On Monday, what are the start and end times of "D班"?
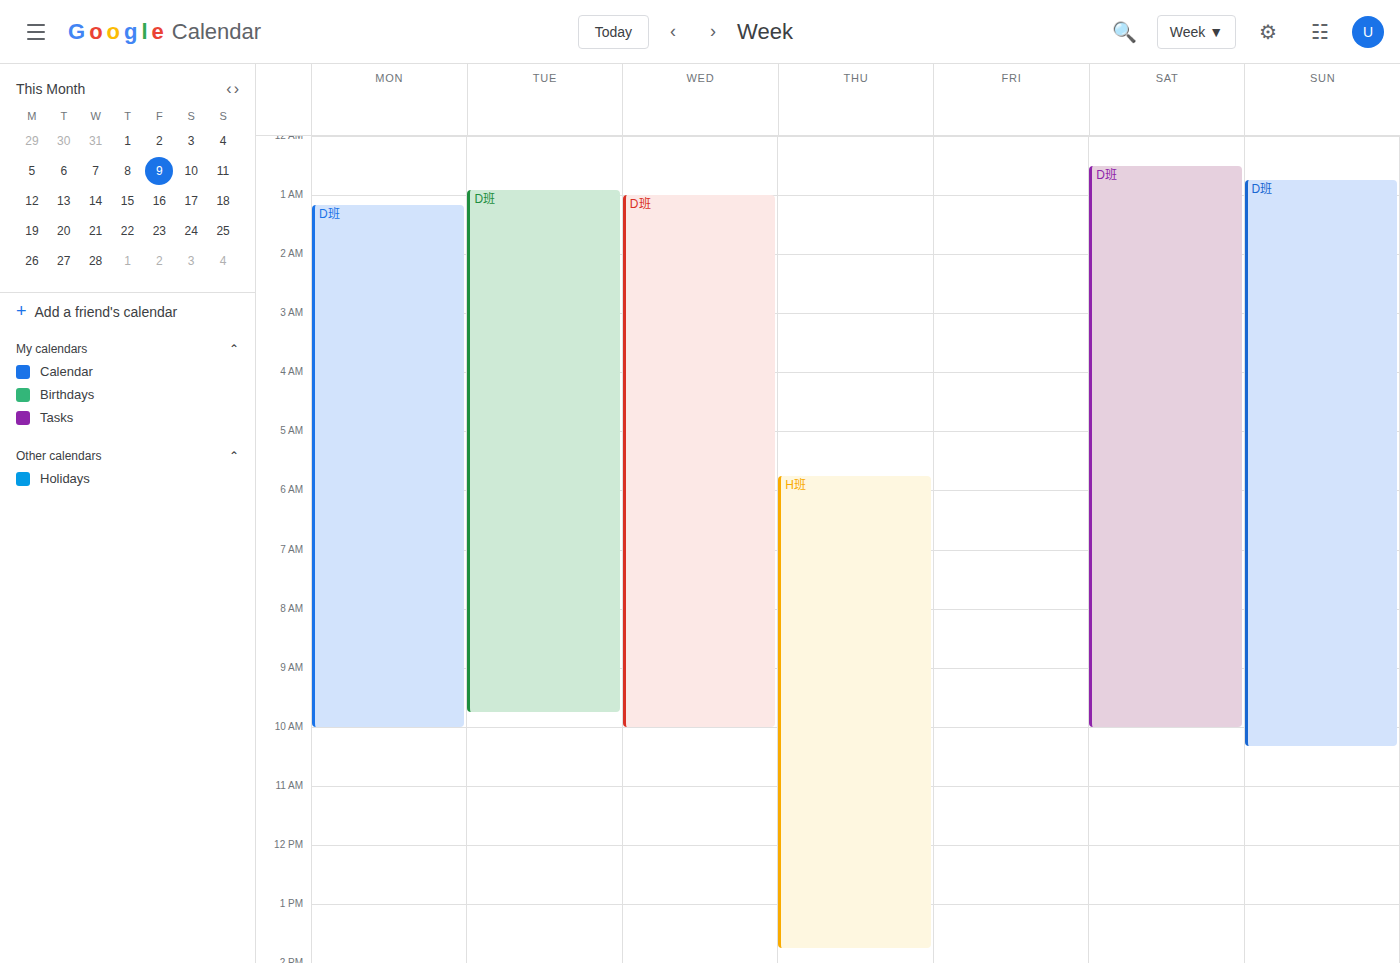
01:10 to 10:00